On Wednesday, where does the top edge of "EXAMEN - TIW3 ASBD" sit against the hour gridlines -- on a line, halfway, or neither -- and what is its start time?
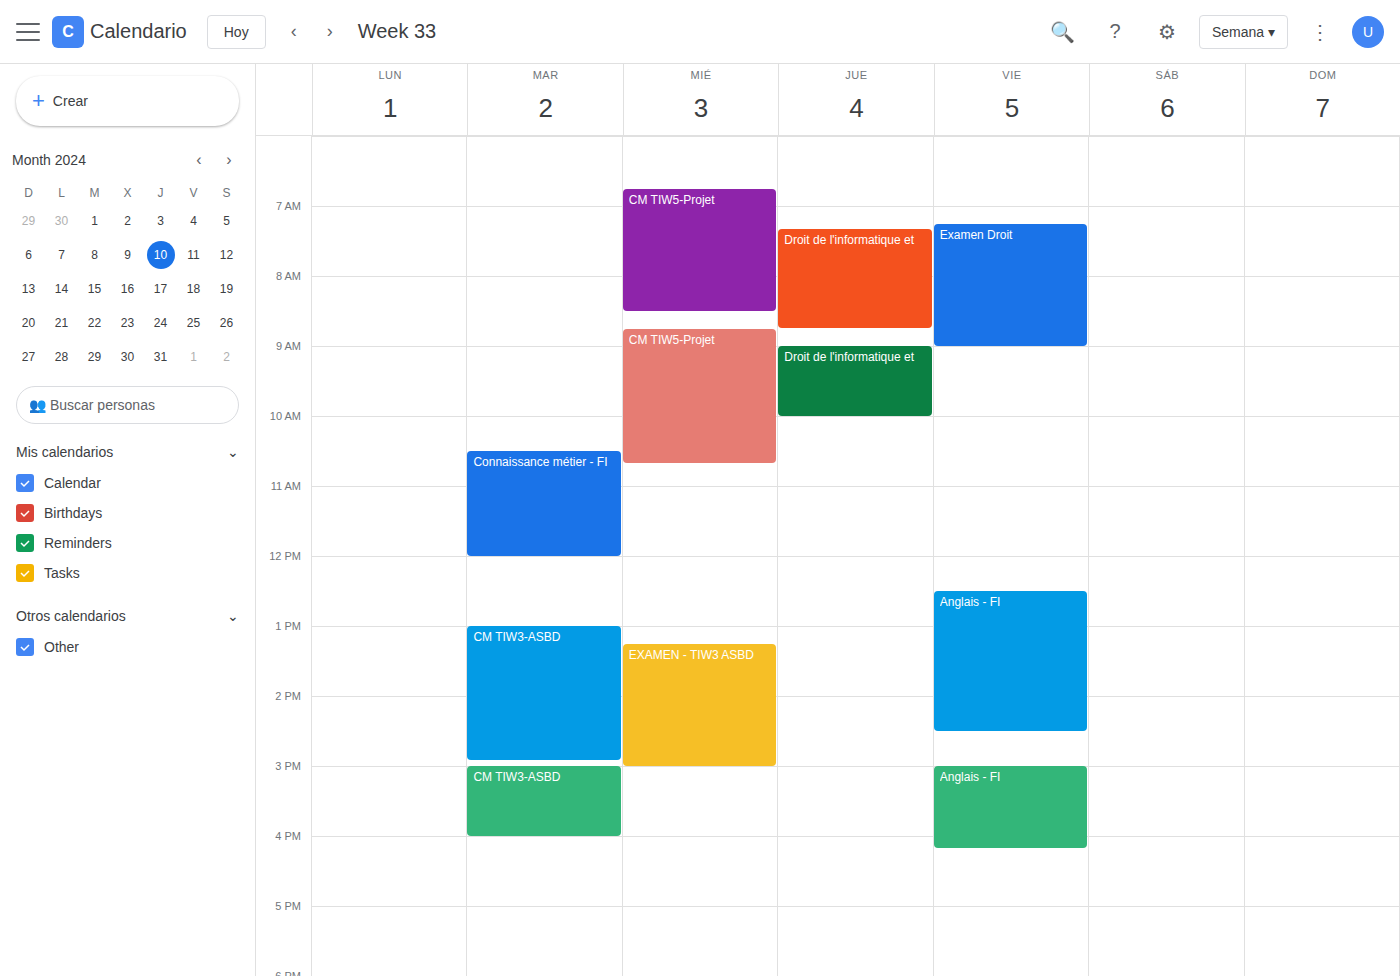
1:15 PM -- neither: a quarter of the way from the 1 PM line to the 2 PM line.